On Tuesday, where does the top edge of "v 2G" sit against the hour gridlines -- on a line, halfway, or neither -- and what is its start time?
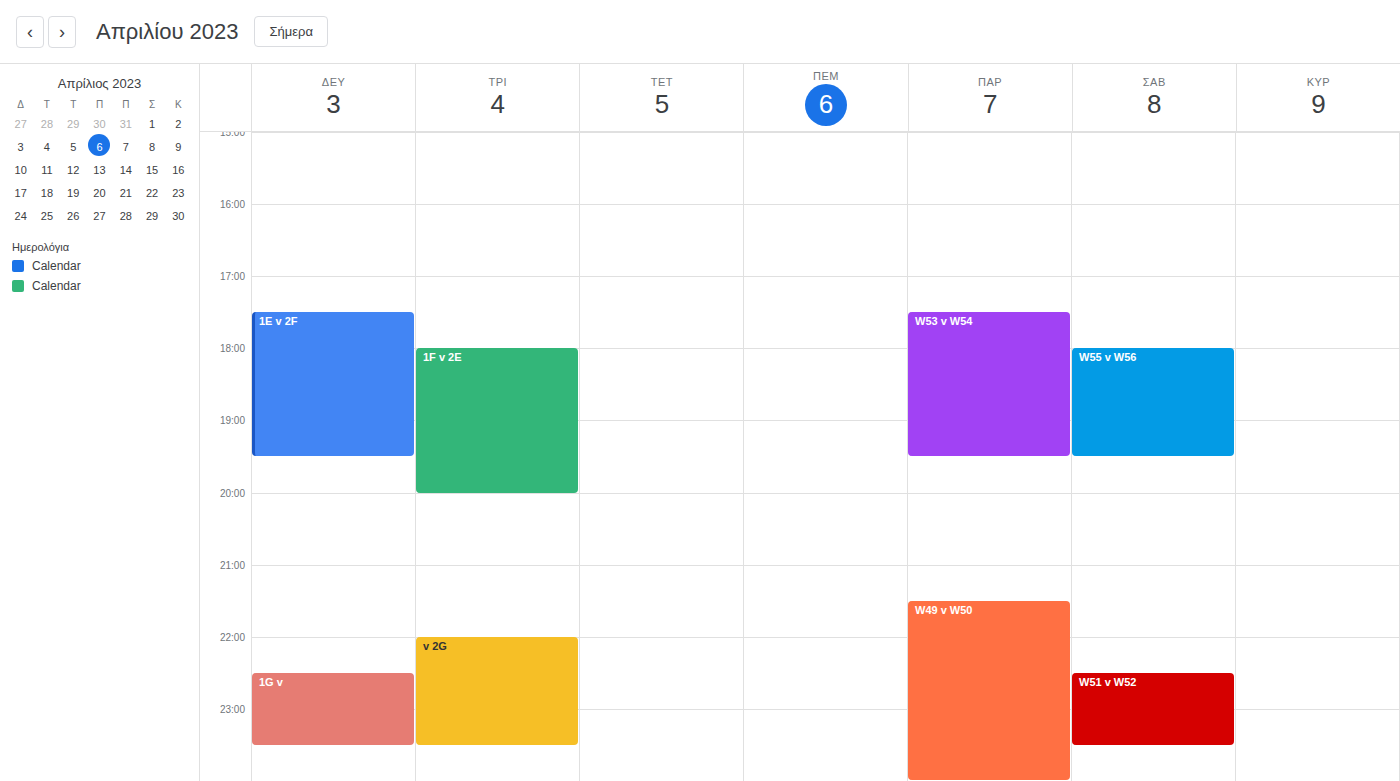
10:00 PM -- exactly on the 10 PM line.